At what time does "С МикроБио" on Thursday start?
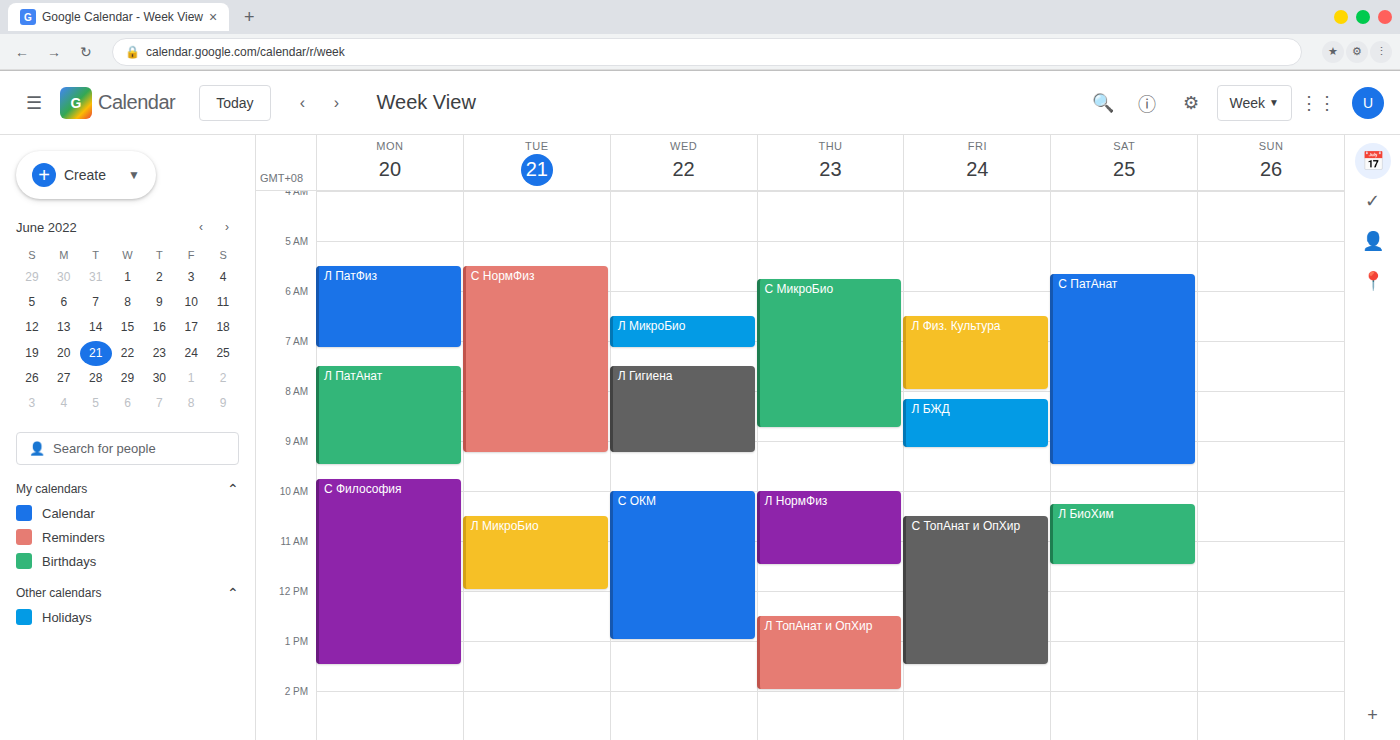
5:45 AM